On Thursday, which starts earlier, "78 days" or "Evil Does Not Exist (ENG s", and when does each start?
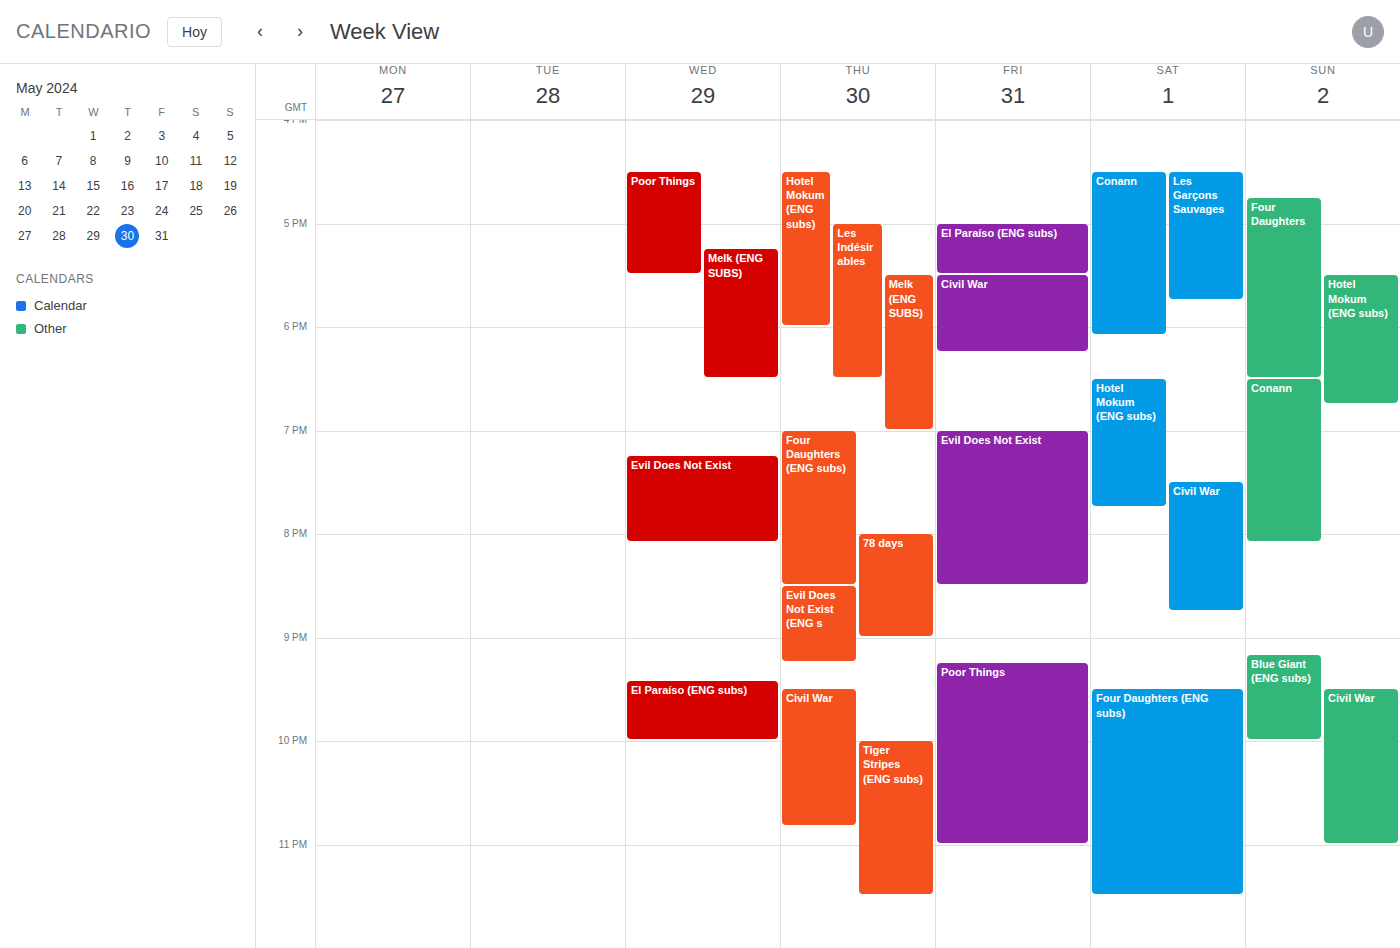
"78 days" 8:00 PM; "Evil Does Not Exist (ENG s" 8:30 PM.